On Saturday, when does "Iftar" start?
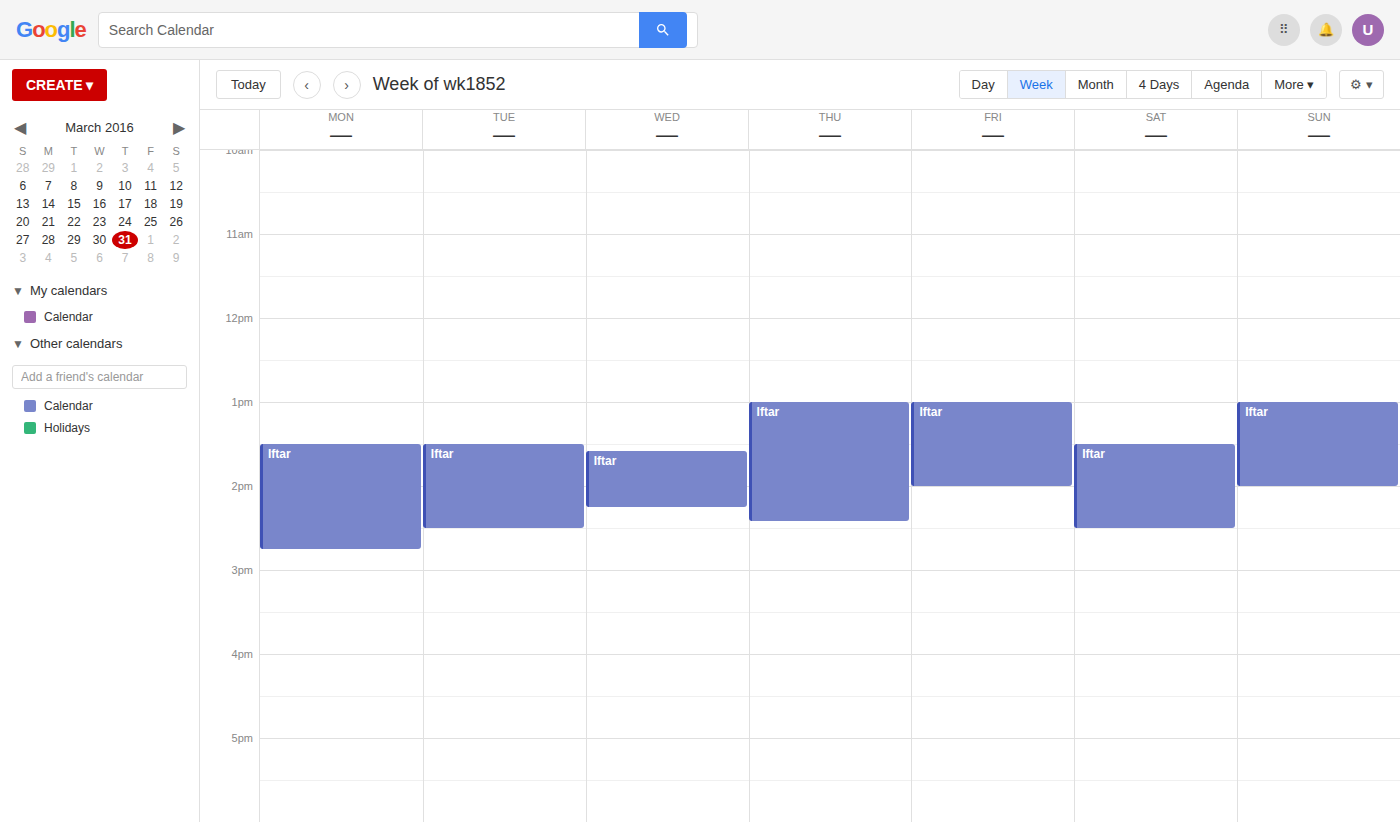
1:30 PM